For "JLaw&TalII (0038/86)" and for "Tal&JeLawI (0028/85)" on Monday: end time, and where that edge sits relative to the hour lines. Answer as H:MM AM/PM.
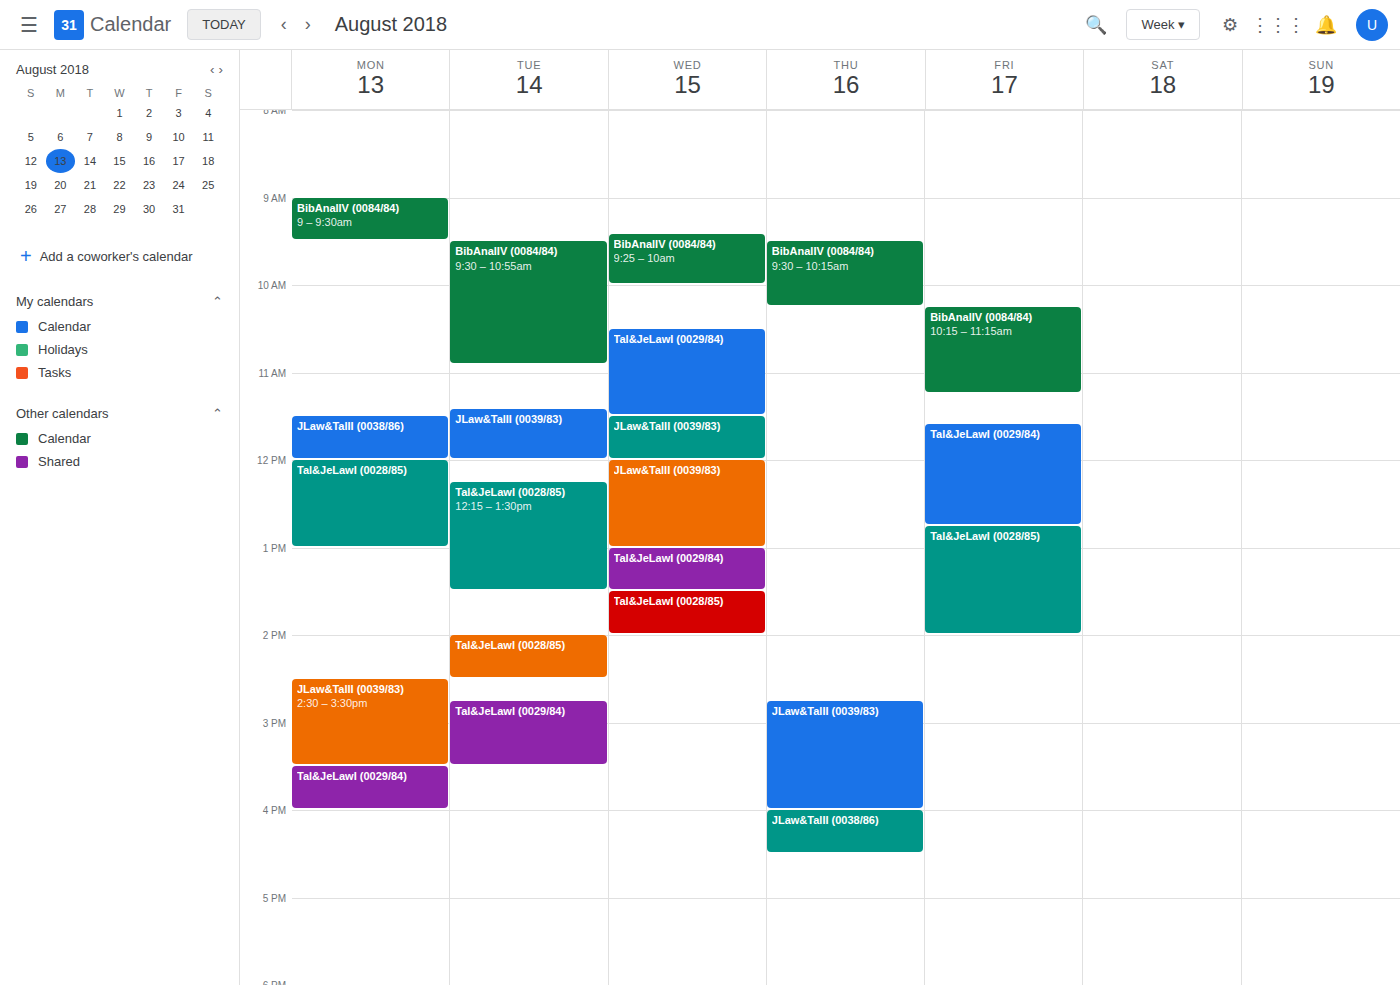
"JLaw&TalII (0038/86)": 12:00 PM, exactly on the 12 PM line. "Tal&JeLawI (0028/85)": 1:00 PM, exactly on the 1 PM line.